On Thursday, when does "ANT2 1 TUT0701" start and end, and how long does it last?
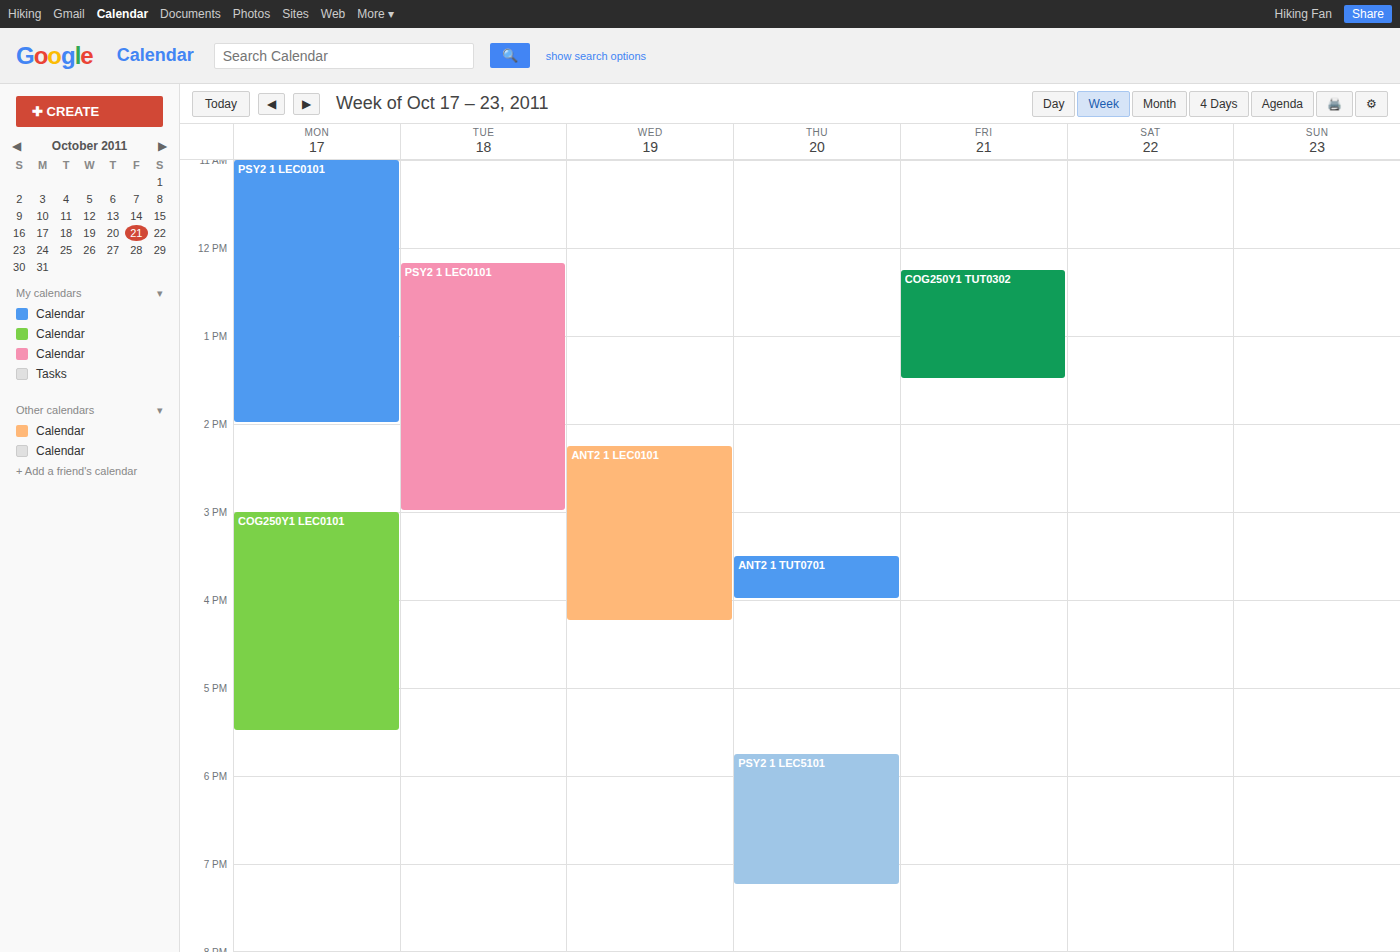
3:30 PM to 4:00 PM, 30 minutes